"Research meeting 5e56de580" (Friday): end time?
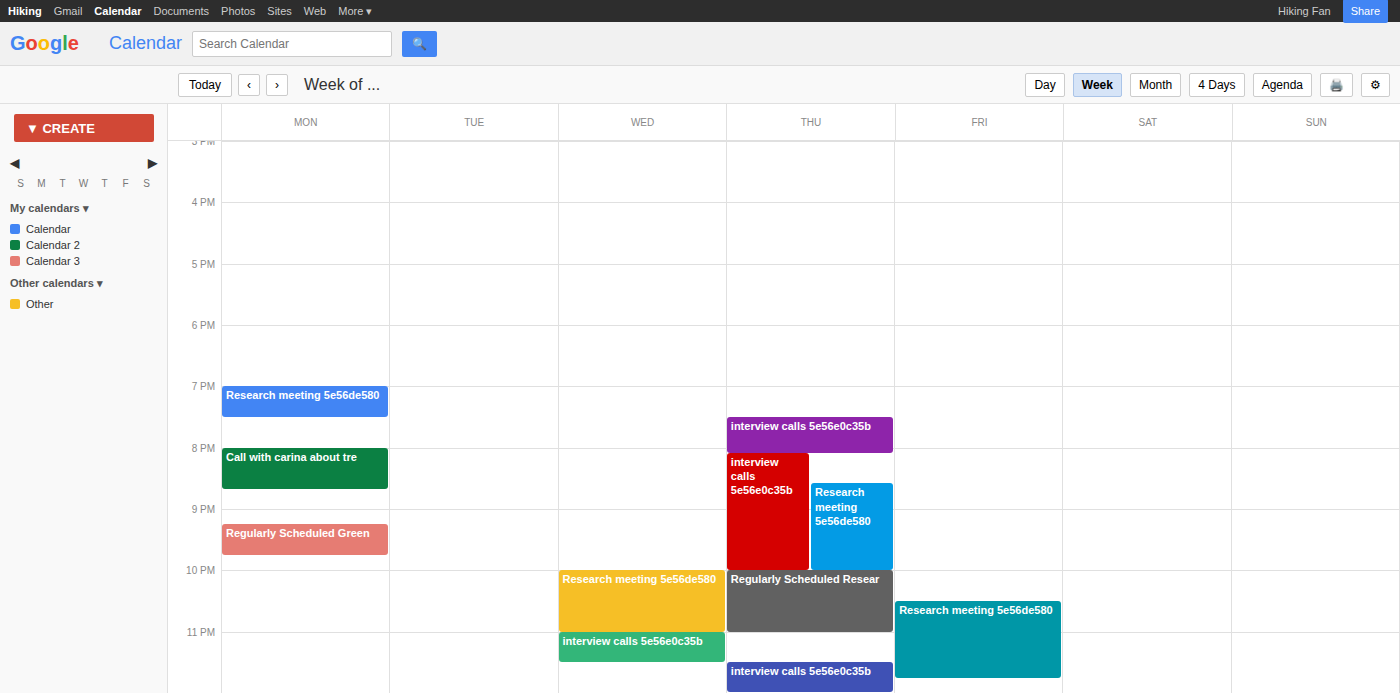
11:45 PM